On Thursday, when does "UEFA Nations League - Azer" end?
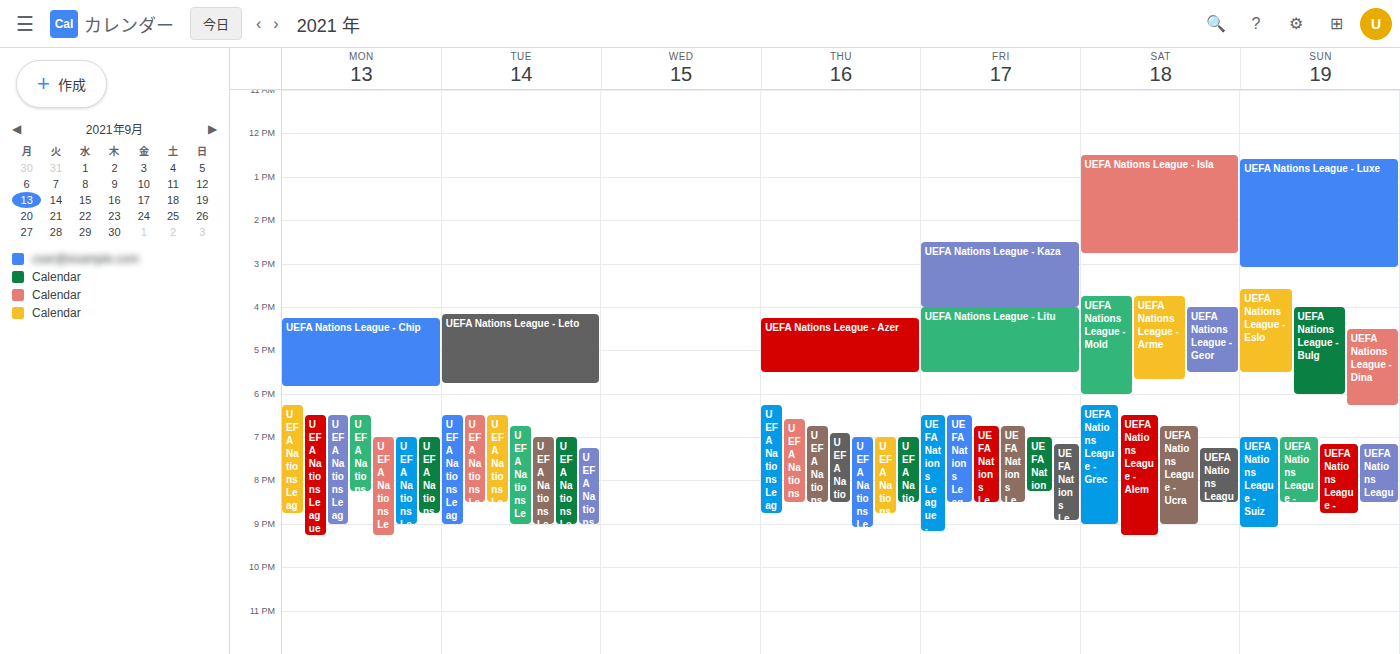
5:30 PM